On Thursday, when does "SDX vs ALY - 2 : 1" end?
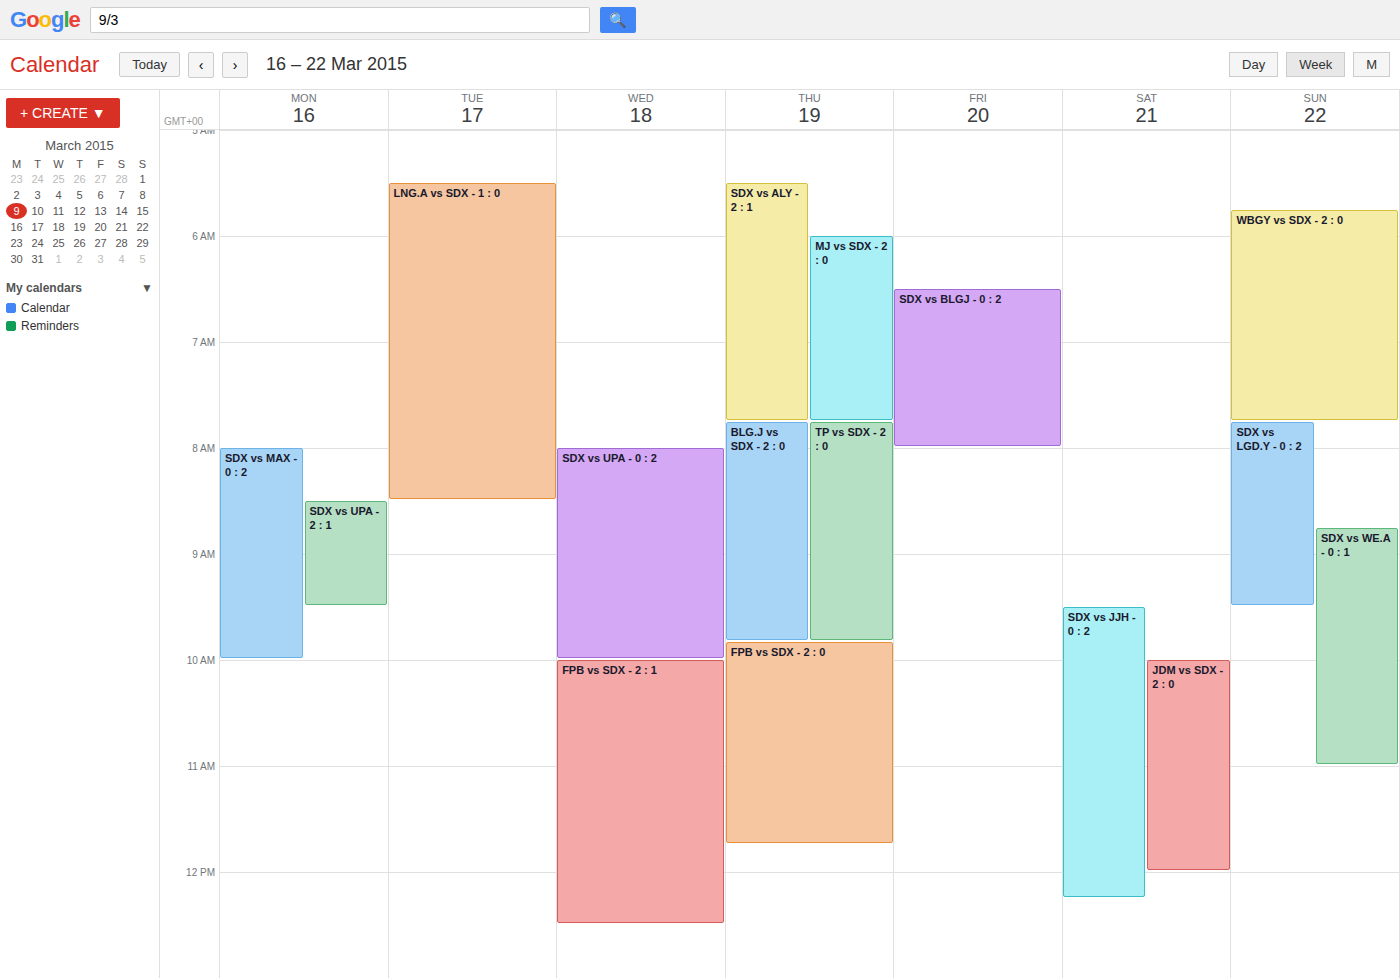
7:45 AM